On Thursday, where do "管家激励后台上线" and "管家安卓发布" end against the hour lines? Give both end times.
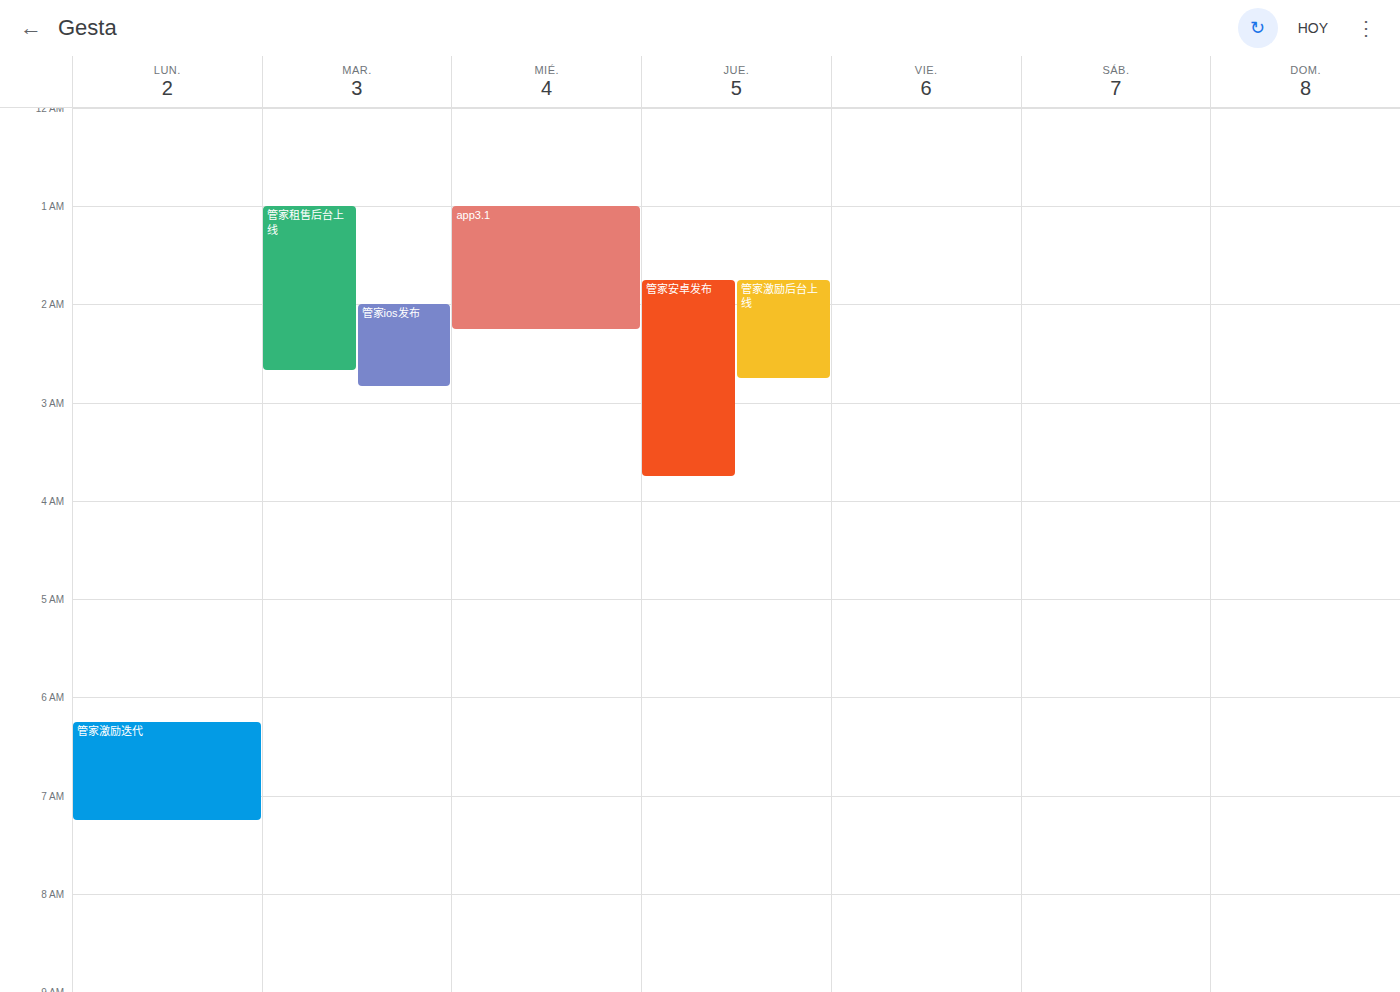
"管家激励后台上线": 02:45, neither: three quarters of the way from the 02:00 line to the 03:00 line. "管家安卓发布": 03:45, neither: three quarters of the way from the 03:00 line to the 04:00 line.